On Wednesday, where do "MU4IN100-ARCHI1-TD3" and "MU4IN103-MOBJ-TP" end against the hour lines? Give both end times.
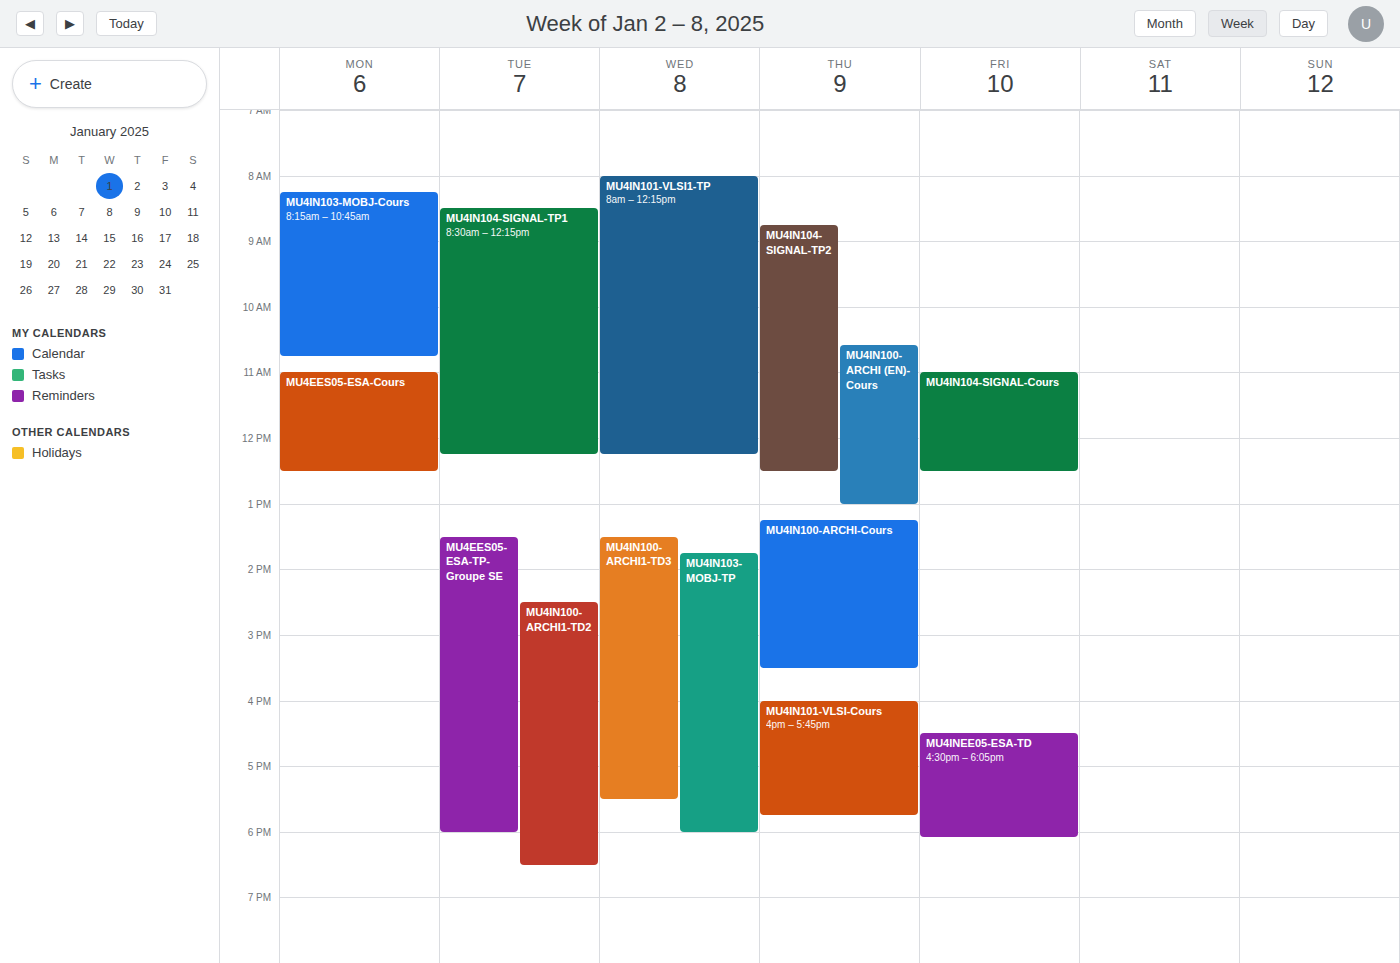
"MU4IN100-ARCHI1-TD3": 17:30, halfway between the 17:00 and 18:00 lines. "MU4IN103-MOBJ-TP": 18:00, exactly on the 18:00 line.